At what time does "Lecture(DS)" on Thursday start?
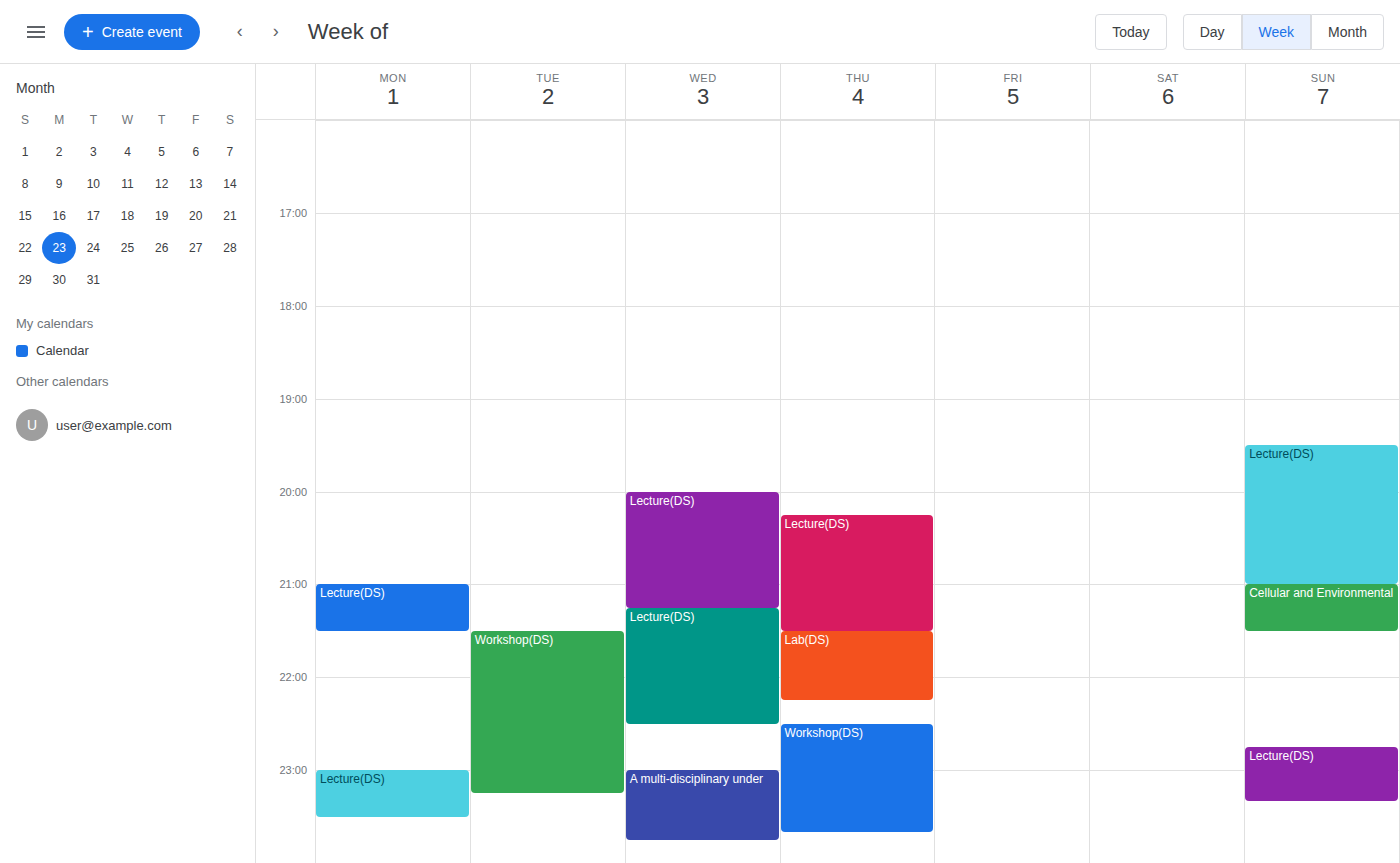
20:15